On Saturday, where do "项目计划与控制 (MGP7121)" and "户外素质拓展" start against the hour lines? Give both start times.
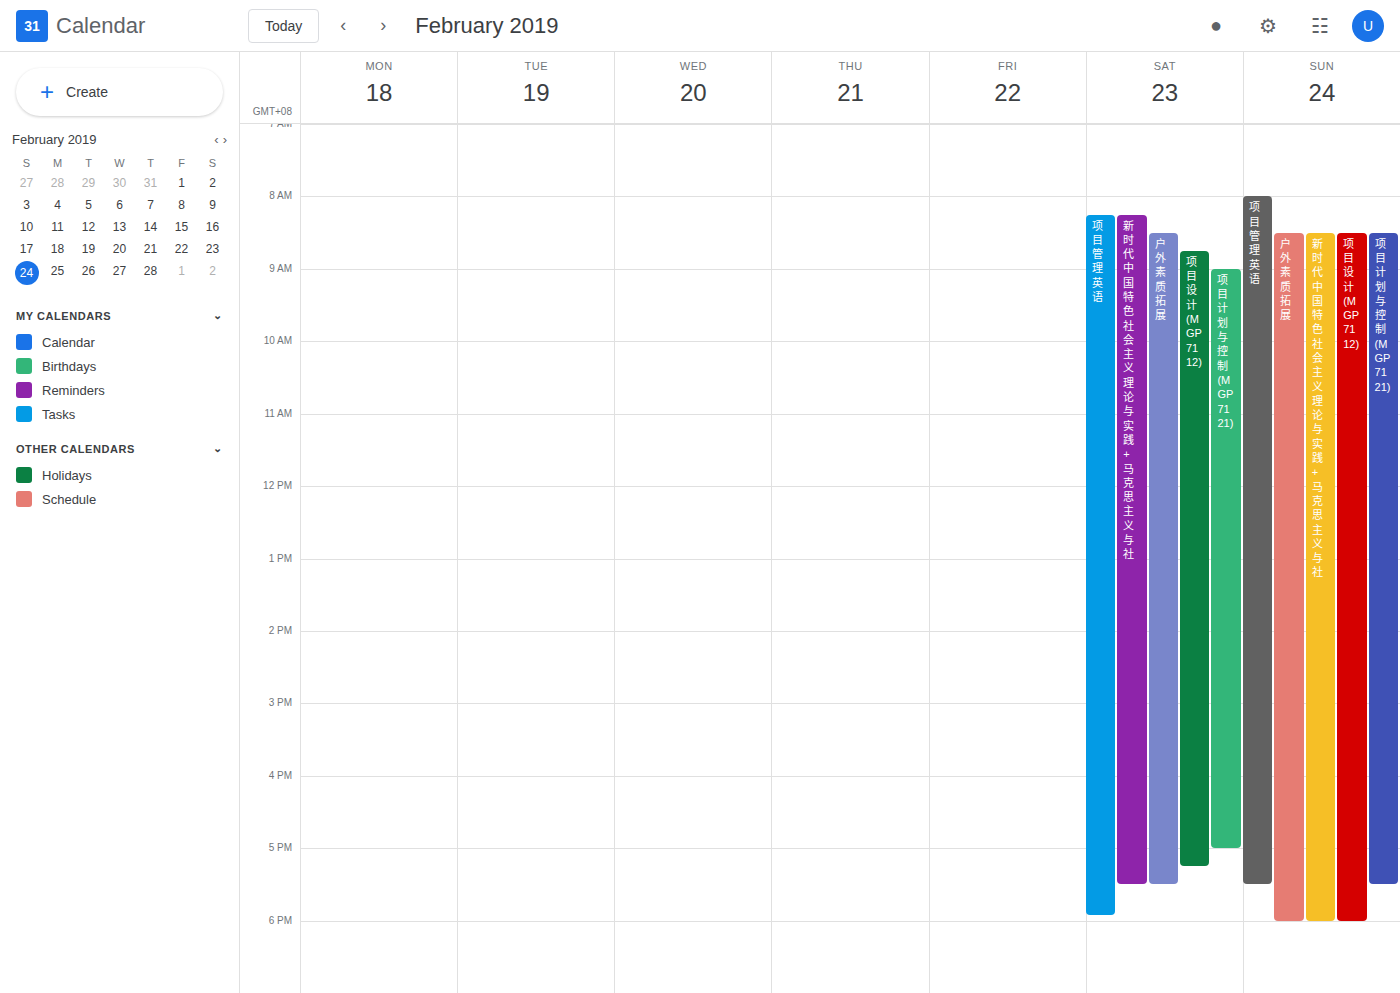
"项目计划与控制 (MGP7121)": 09:00, exactly on the 09:00 line. "户外素质拓展": 08:30, halfway between the 08:00 and 09:00 lines.